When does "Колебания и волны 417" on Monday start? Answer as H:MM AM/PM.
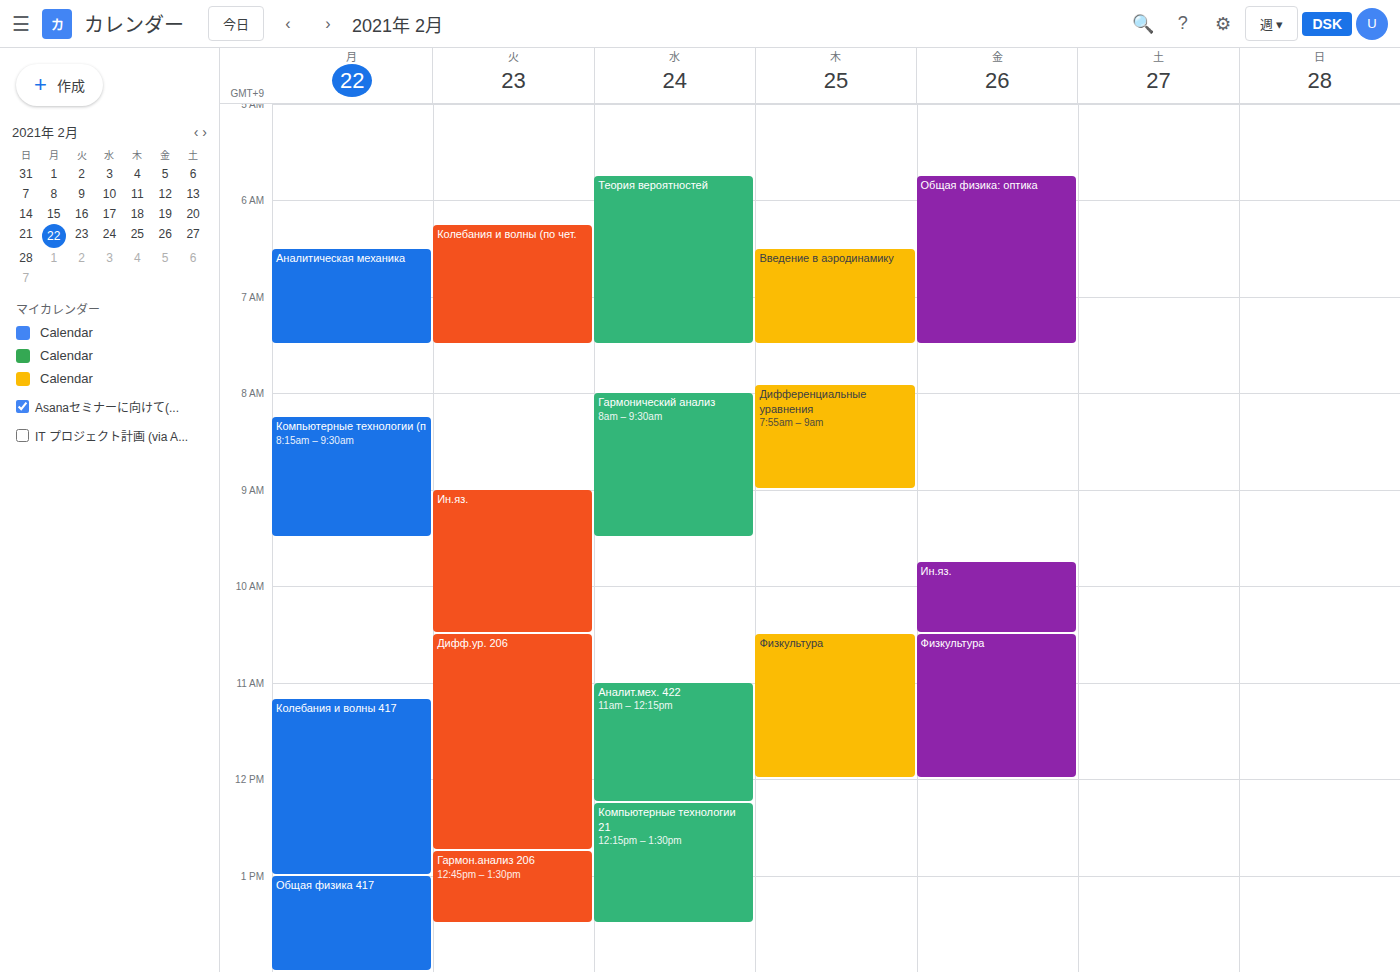
11:10 AM